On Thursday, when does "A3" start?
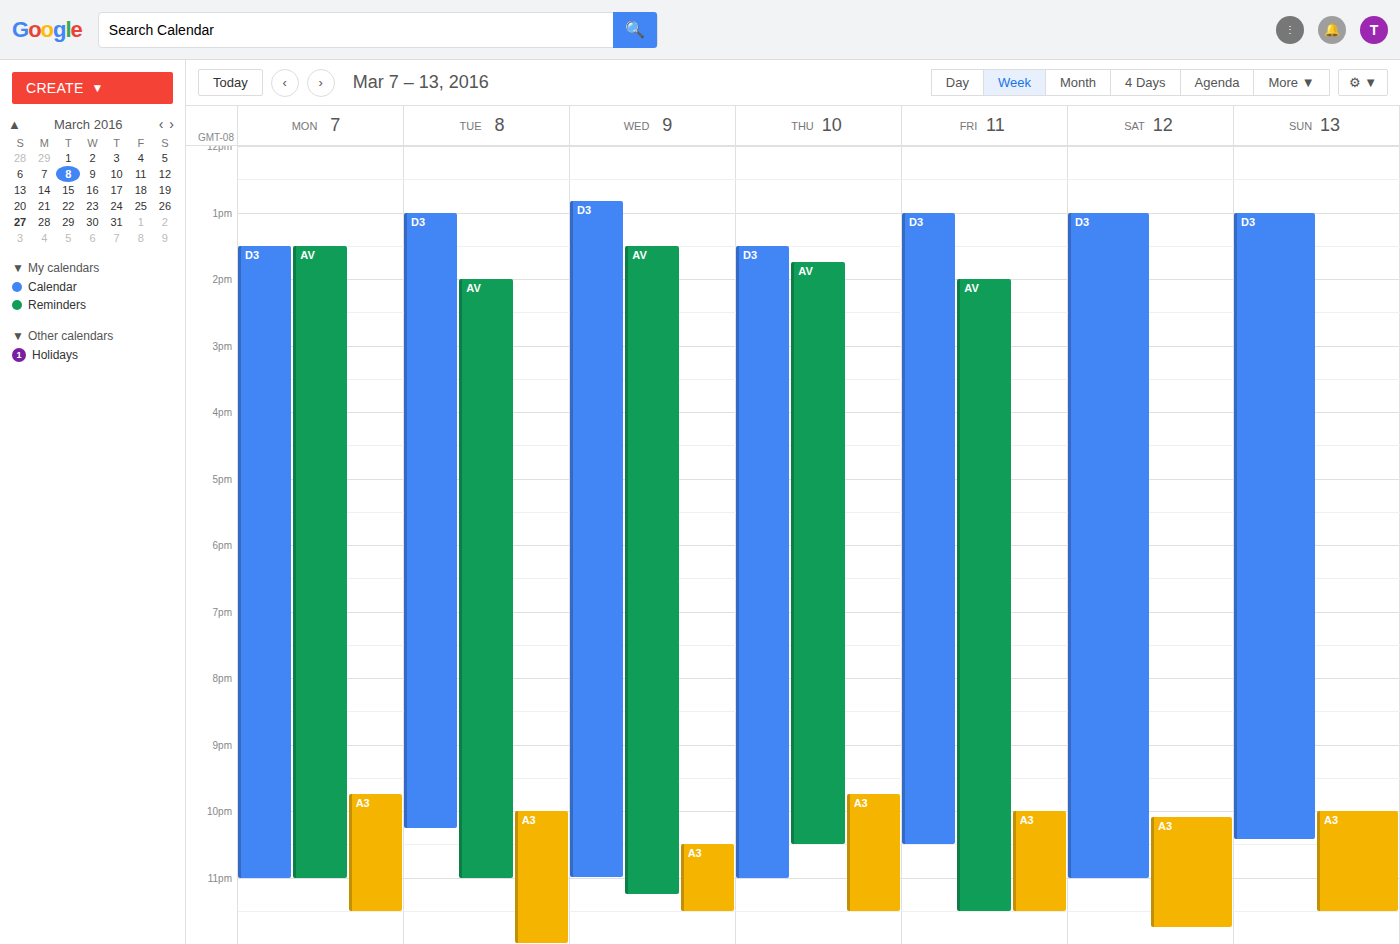
9:45 PM